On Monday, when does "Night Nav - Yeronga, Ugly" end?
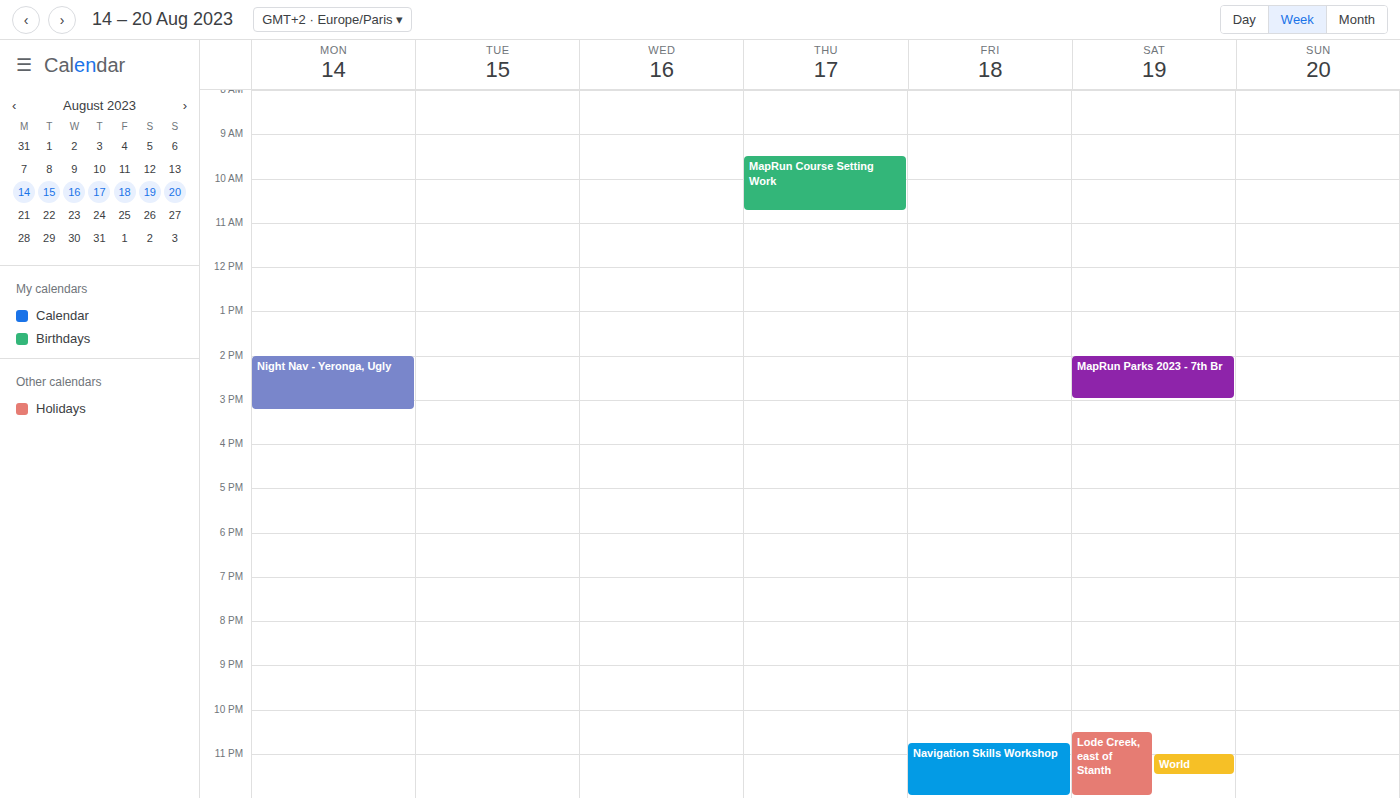
3:15 PM